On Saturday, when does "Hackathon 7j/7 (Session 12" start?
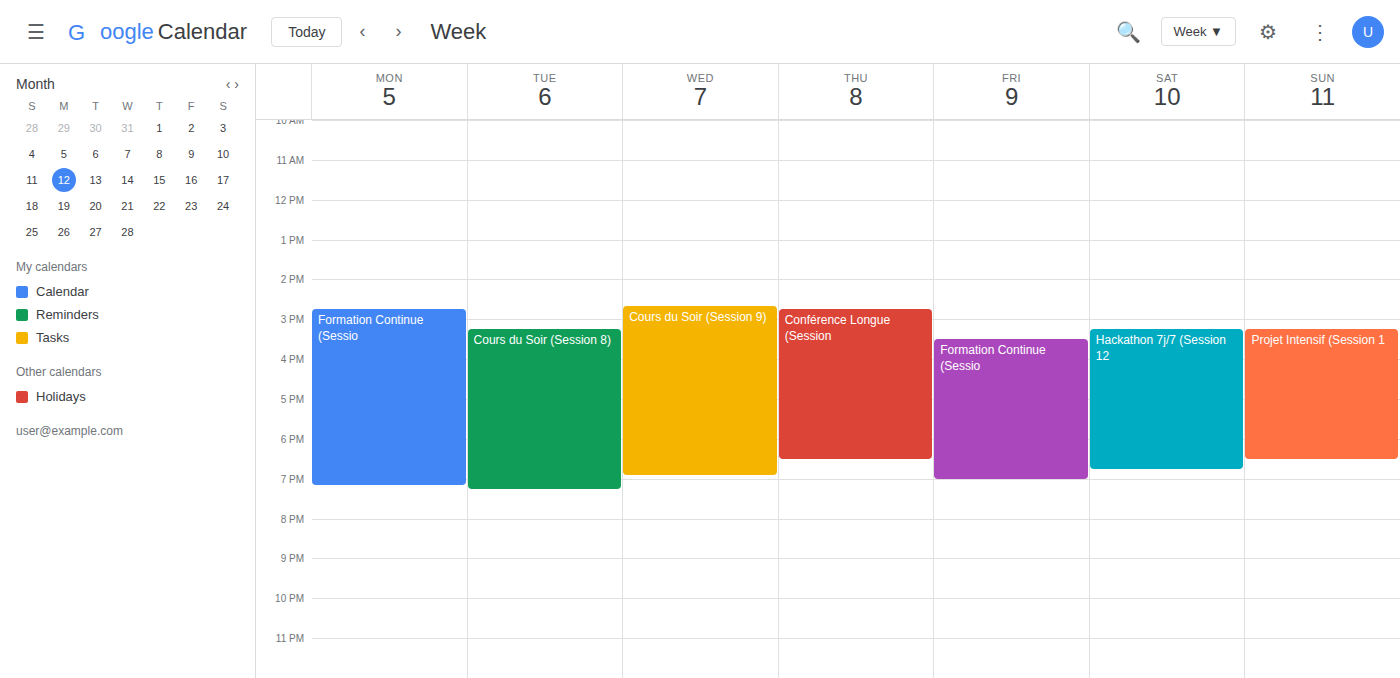
3:15 PM